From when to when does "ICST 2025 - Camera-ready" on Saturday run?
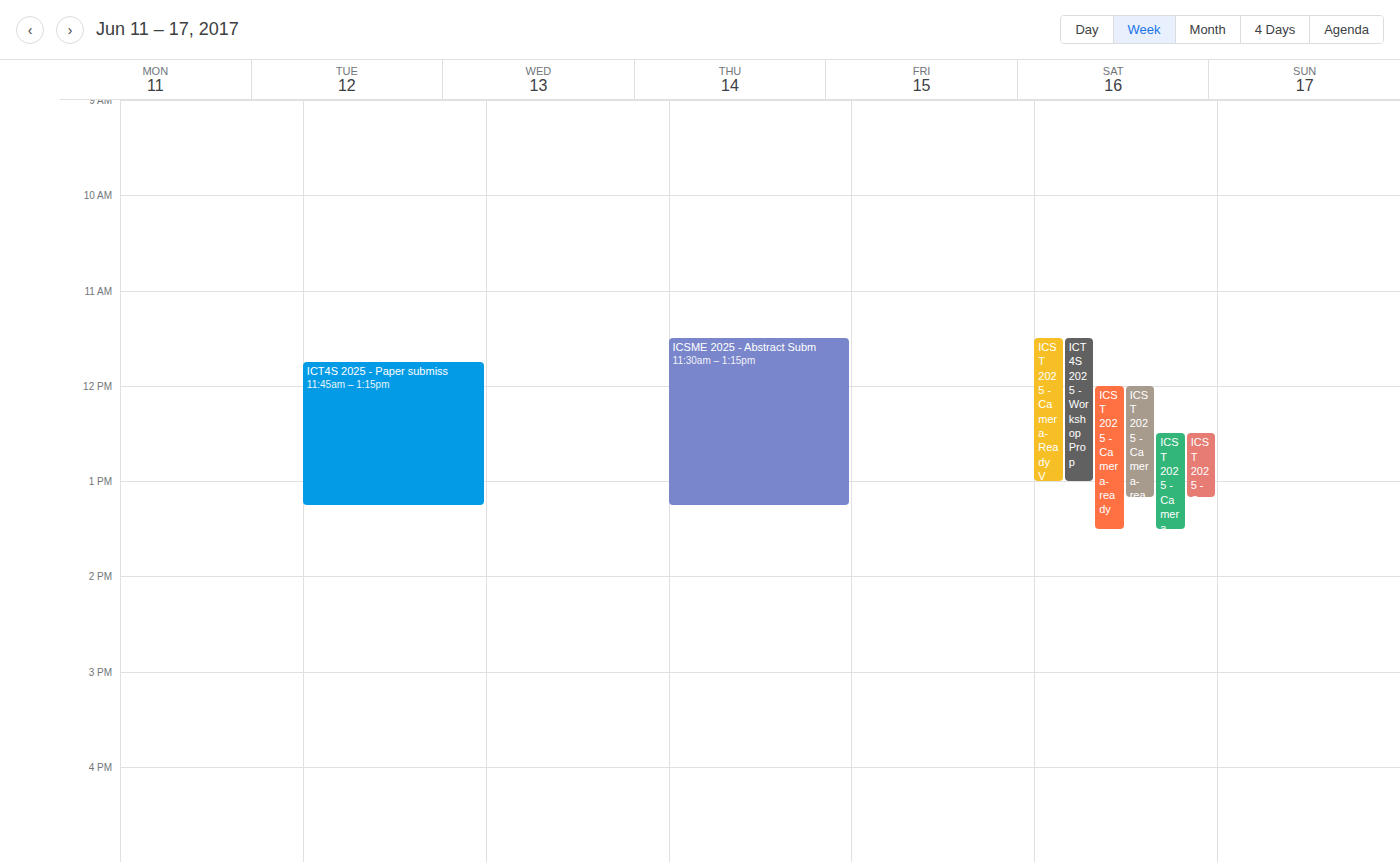
12:00 PM to 1:30 PM